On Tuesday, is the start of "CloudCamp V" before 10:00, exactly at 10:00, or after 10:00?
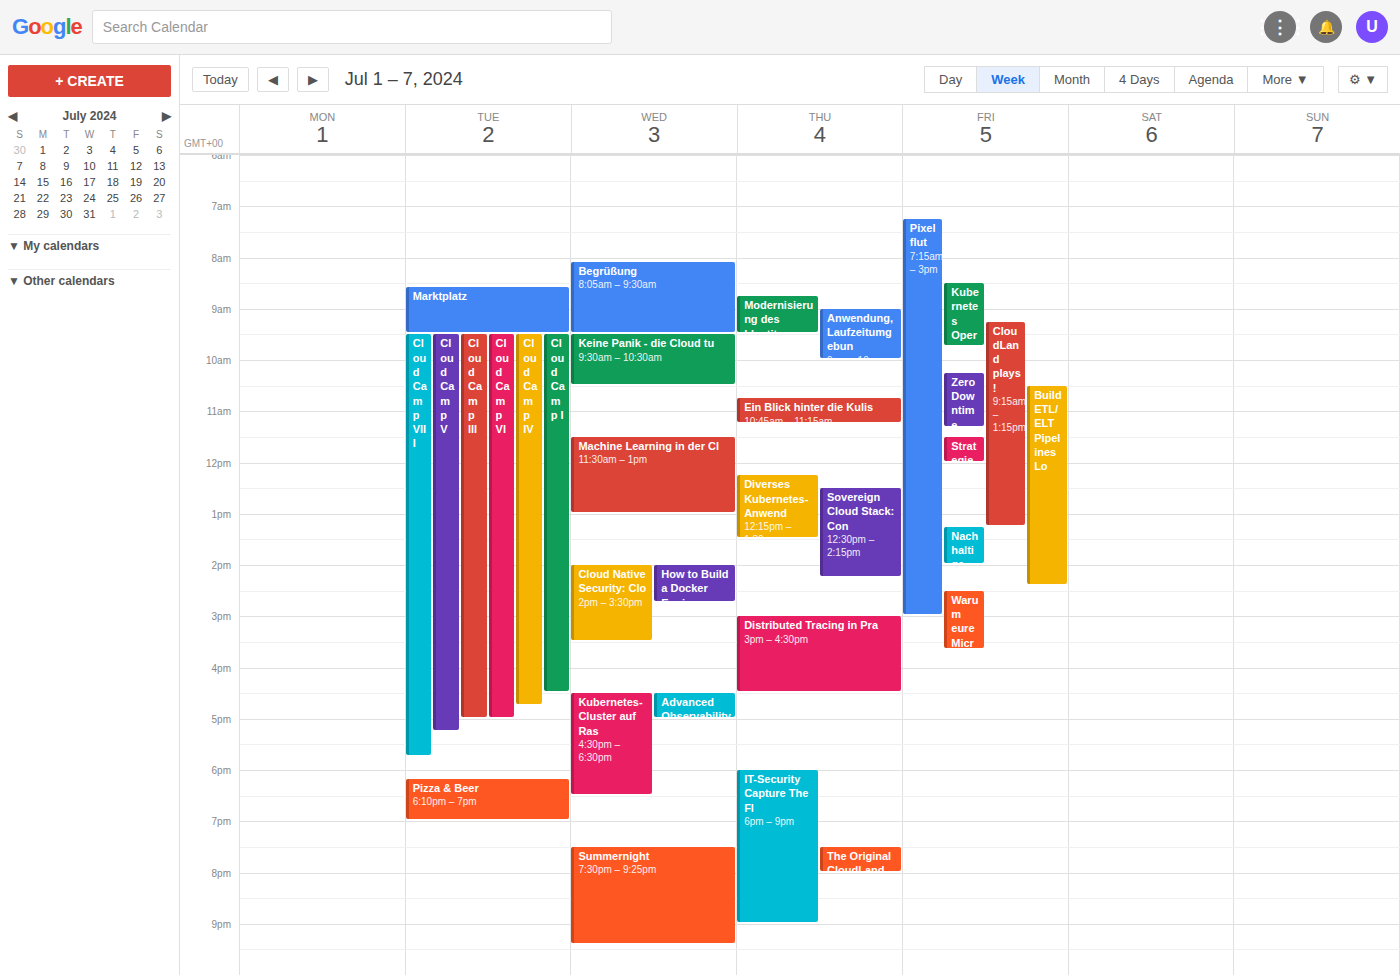
09:30 -- before 10:00, 30 minutes above the 10:00 line.